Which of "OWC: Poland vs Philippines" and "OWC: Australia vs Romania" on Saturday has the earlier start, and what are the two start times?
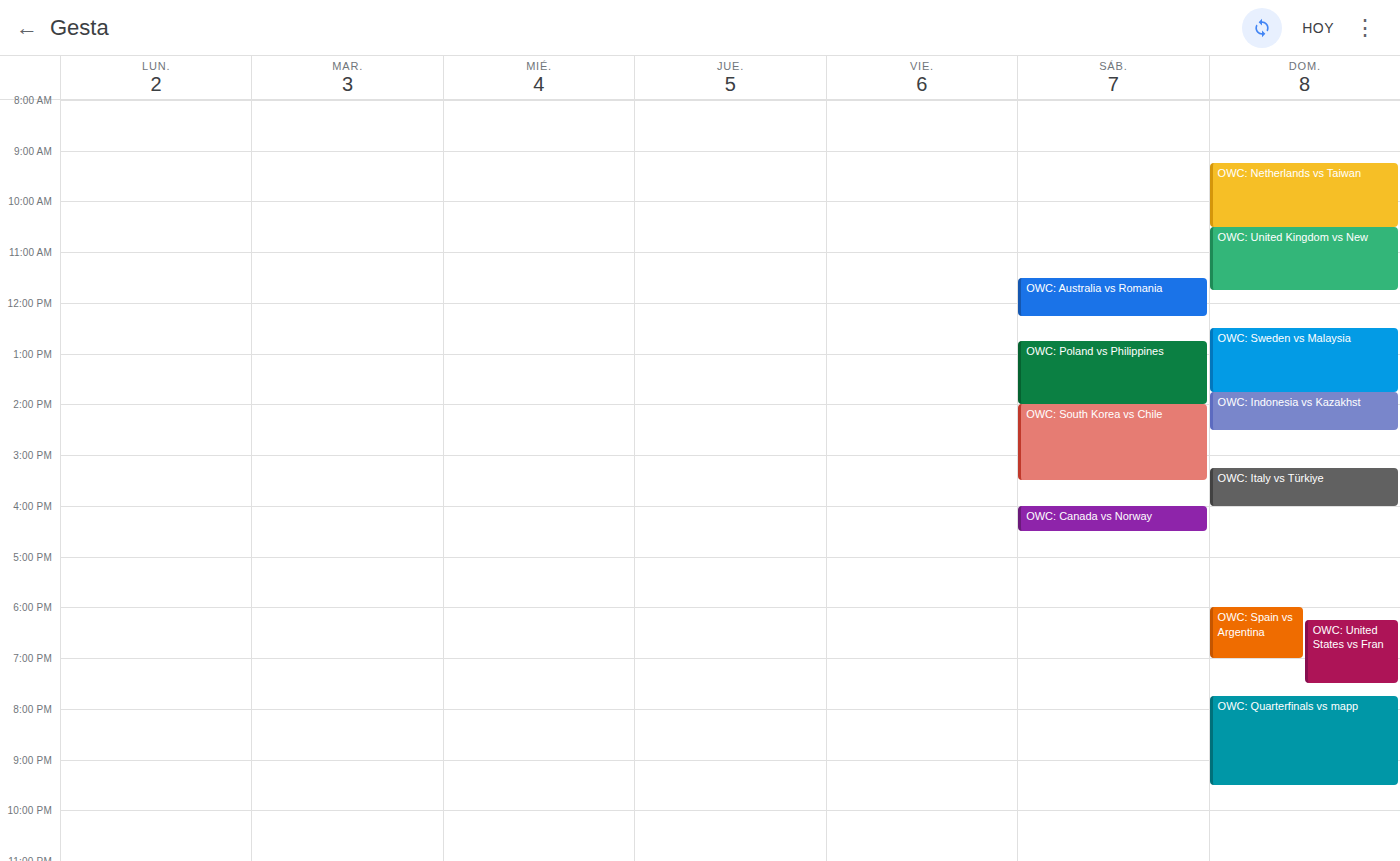
"OWC: Australia vs Romania" 11:30 AM; "OWC: Poland vs Philippines" 12:45 PM.